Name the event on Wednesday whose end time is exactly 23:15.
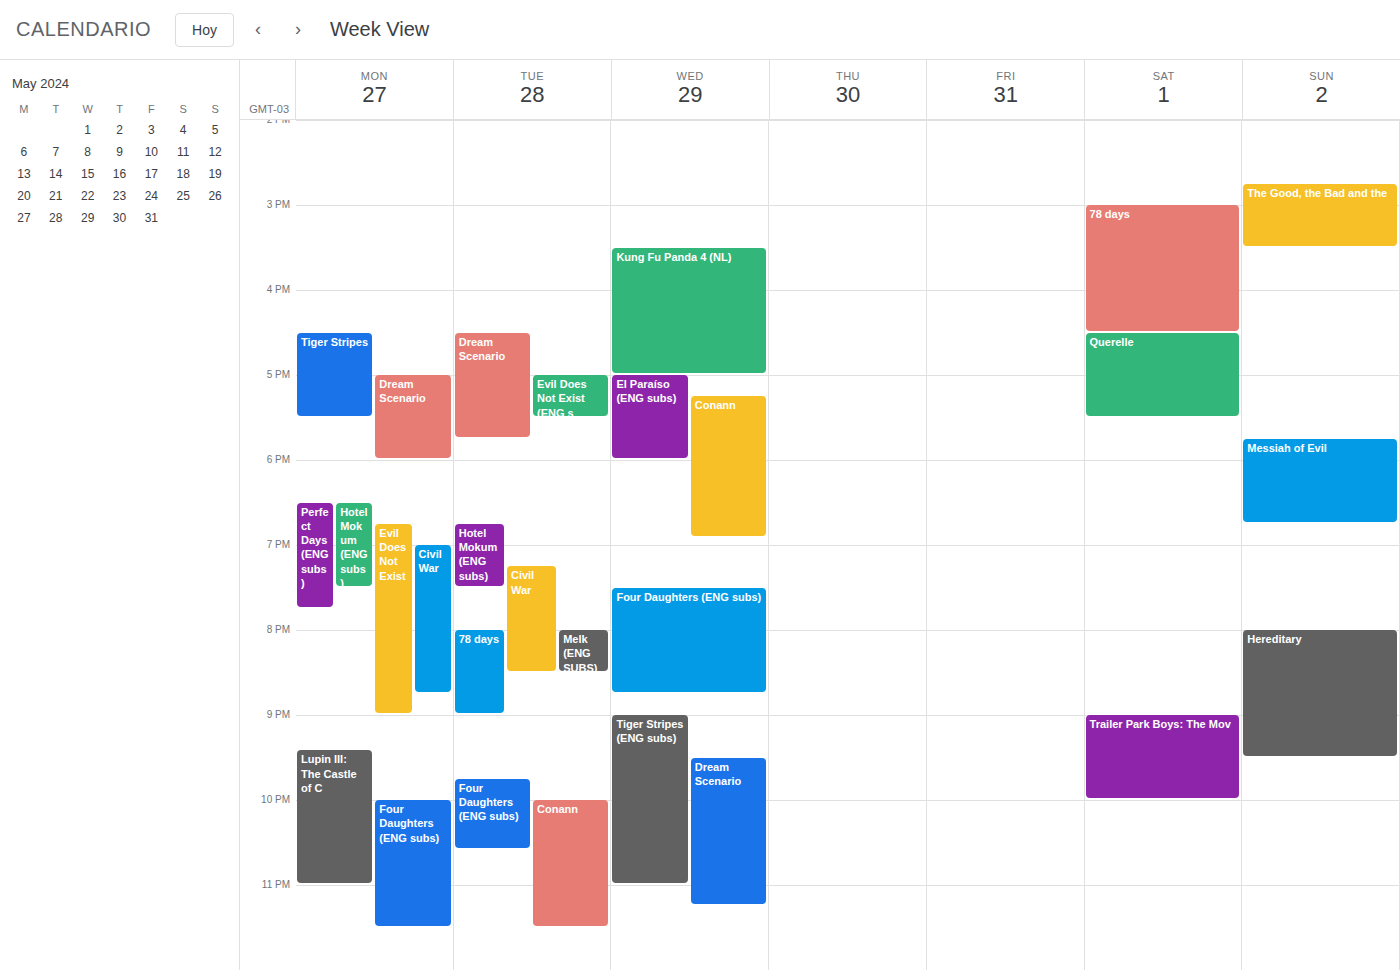
"Dream Scenario"